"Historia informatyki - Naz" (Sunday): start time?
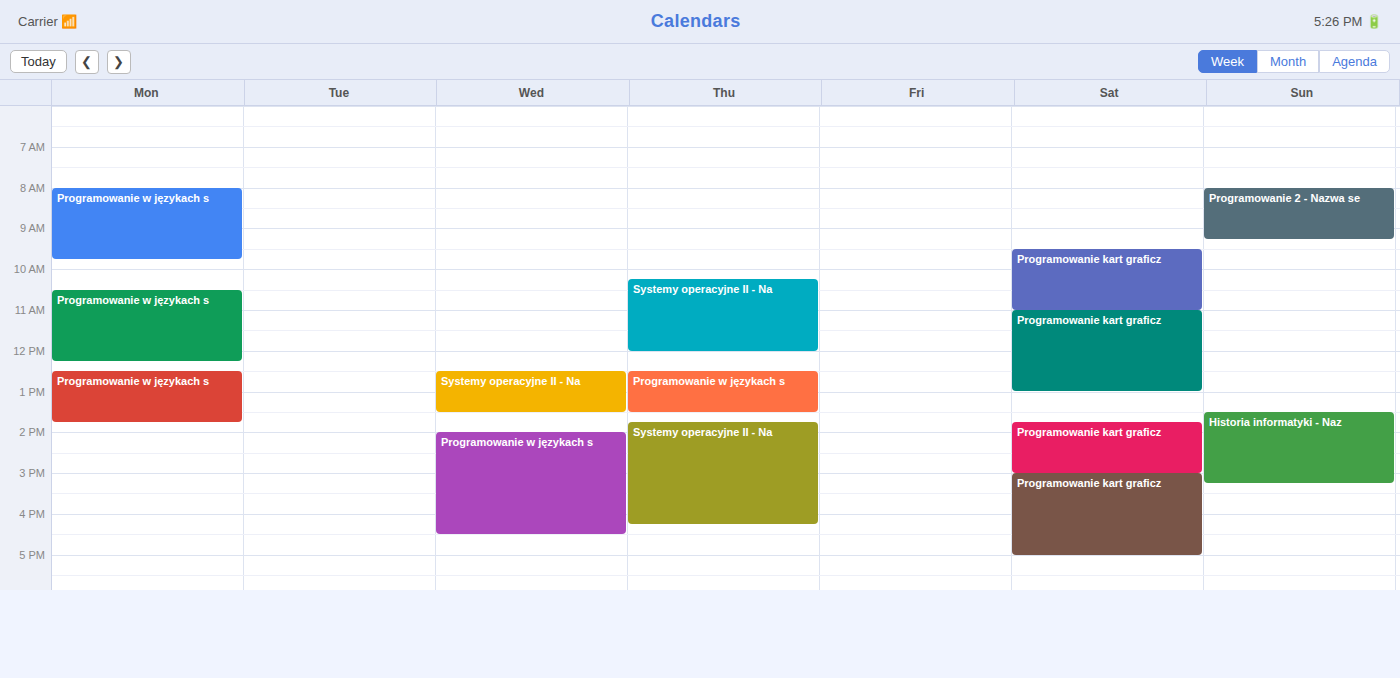
13:30